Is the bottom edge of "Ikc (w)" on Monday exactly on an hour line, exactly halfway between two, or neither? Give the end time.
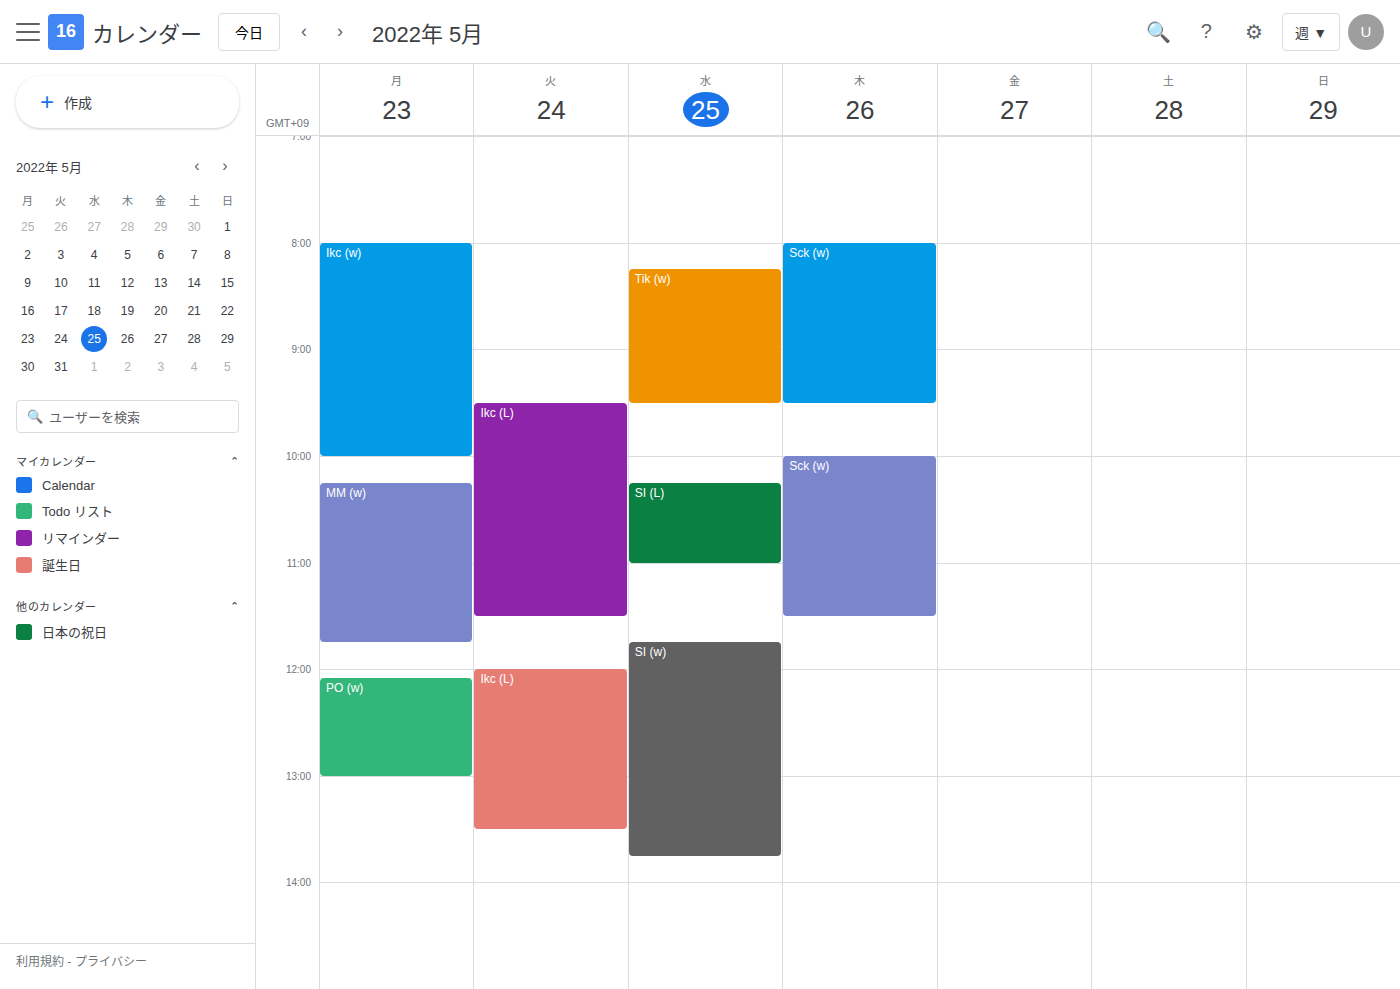
10:00 AM -- exactly on the 10 AM line.